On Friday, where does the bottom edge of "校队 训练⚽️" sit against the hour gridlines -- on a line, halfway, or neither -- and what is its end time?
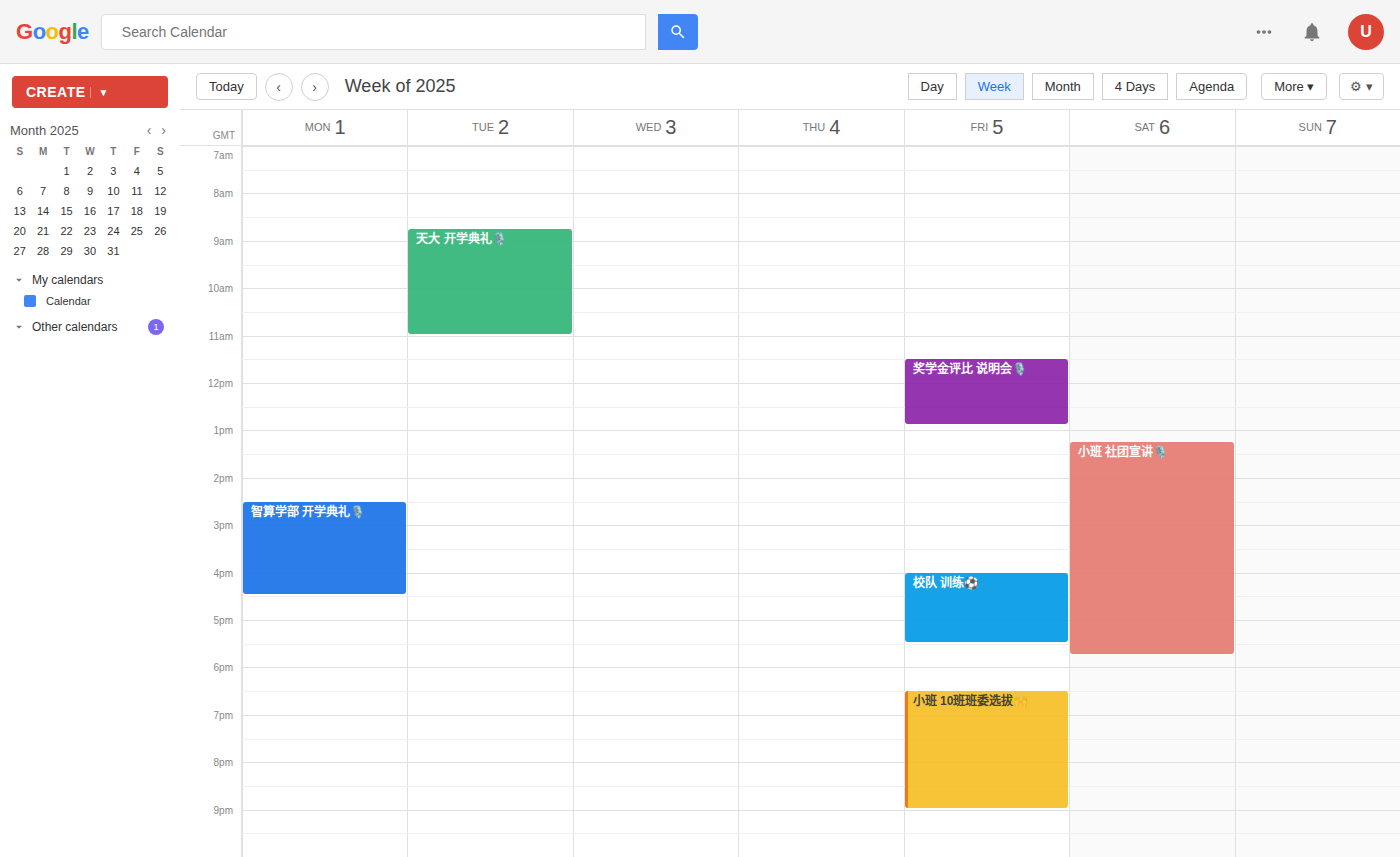
5:30 PM -- halfway between the 5 PM and 6 PM lines.